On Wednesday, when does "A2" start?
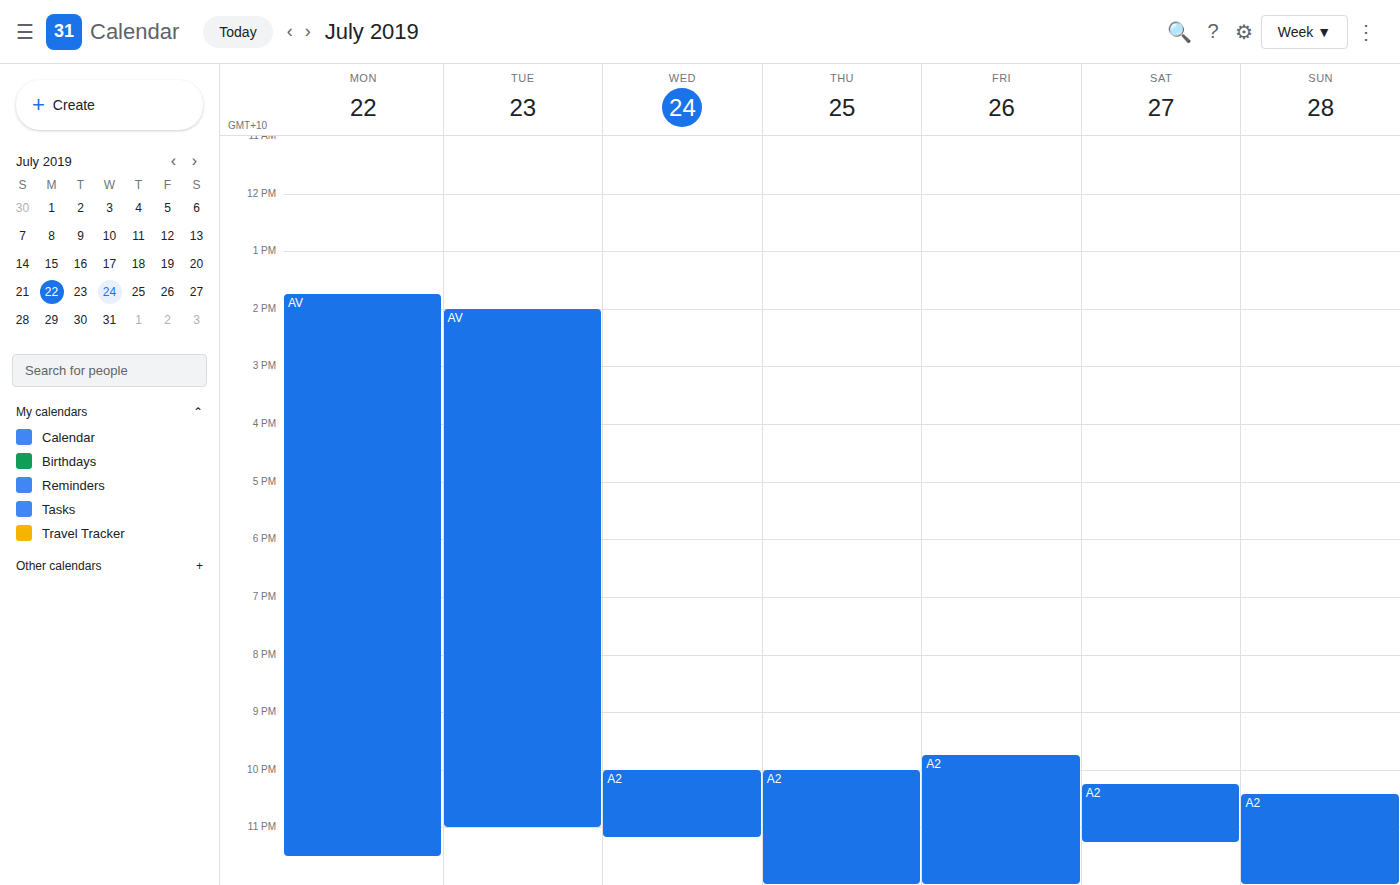
10:00 PM